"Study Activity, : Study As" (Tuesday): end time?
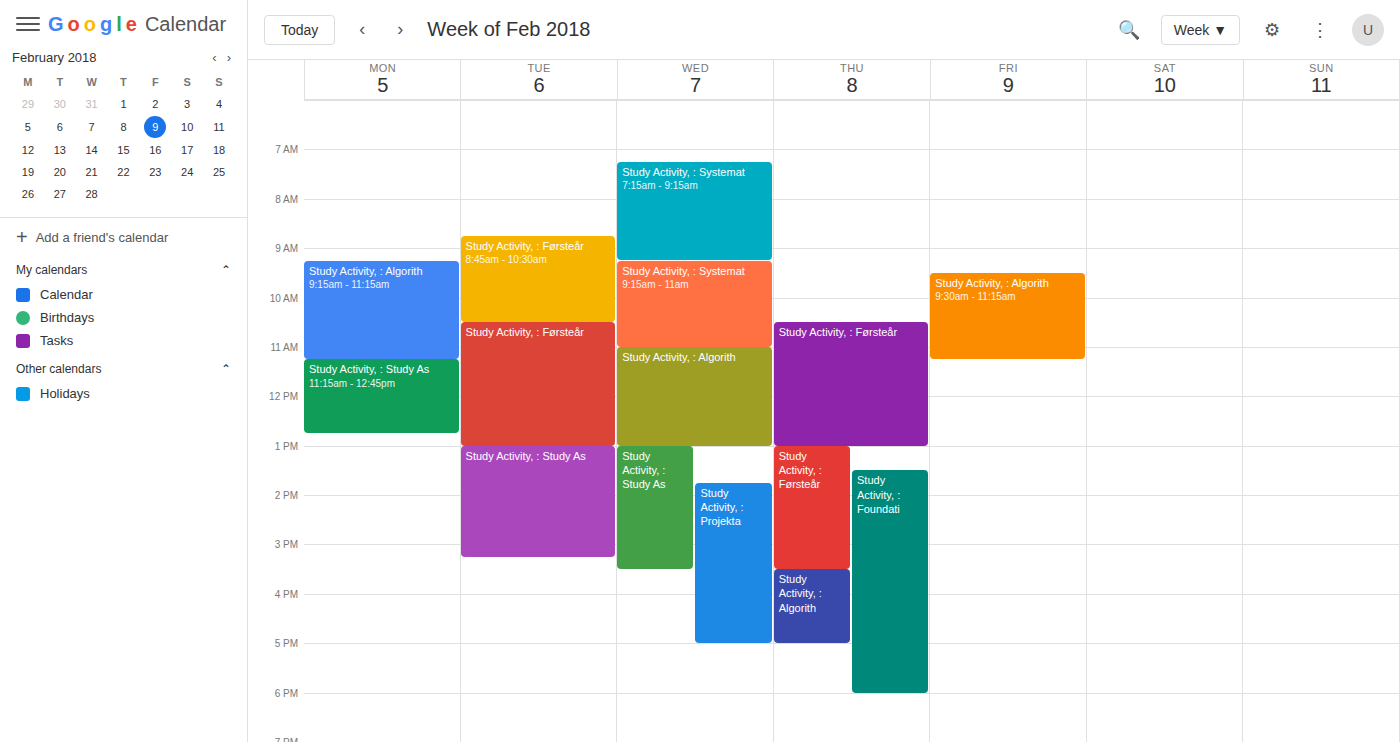
3:15 PM